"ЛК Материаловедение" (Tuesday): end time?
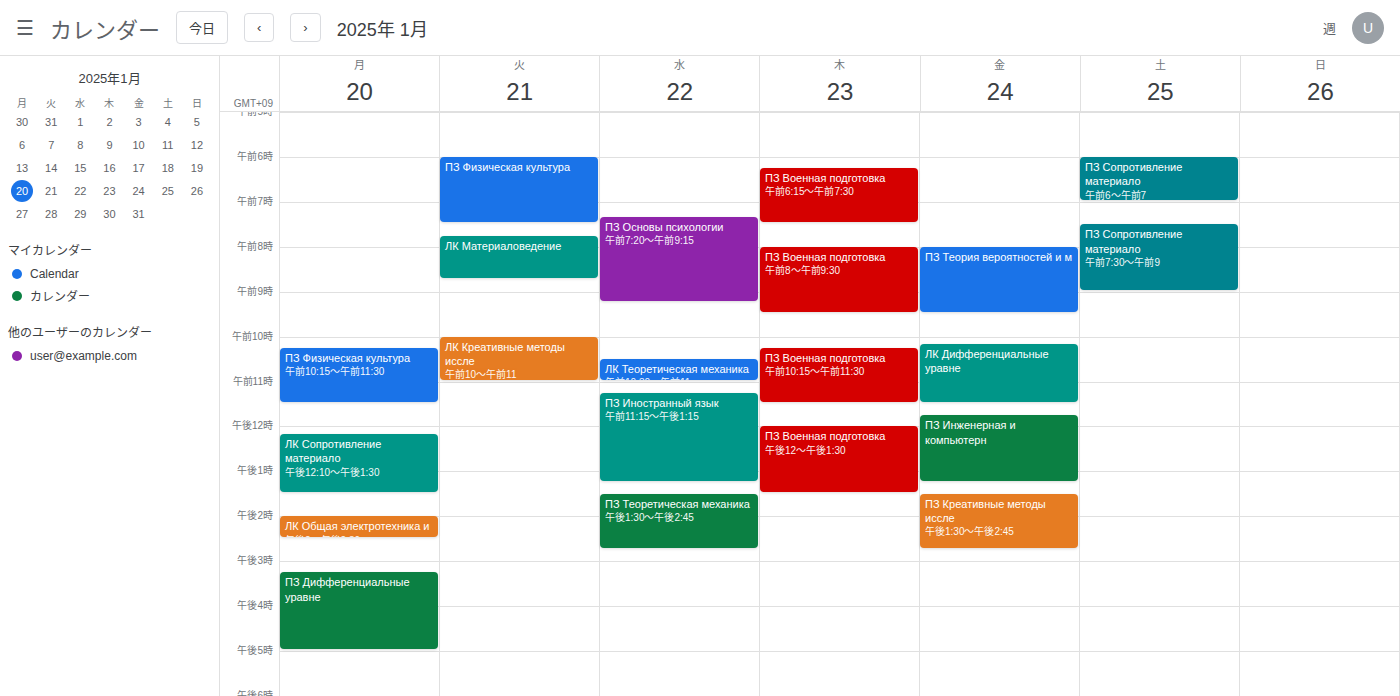
8:45 AM